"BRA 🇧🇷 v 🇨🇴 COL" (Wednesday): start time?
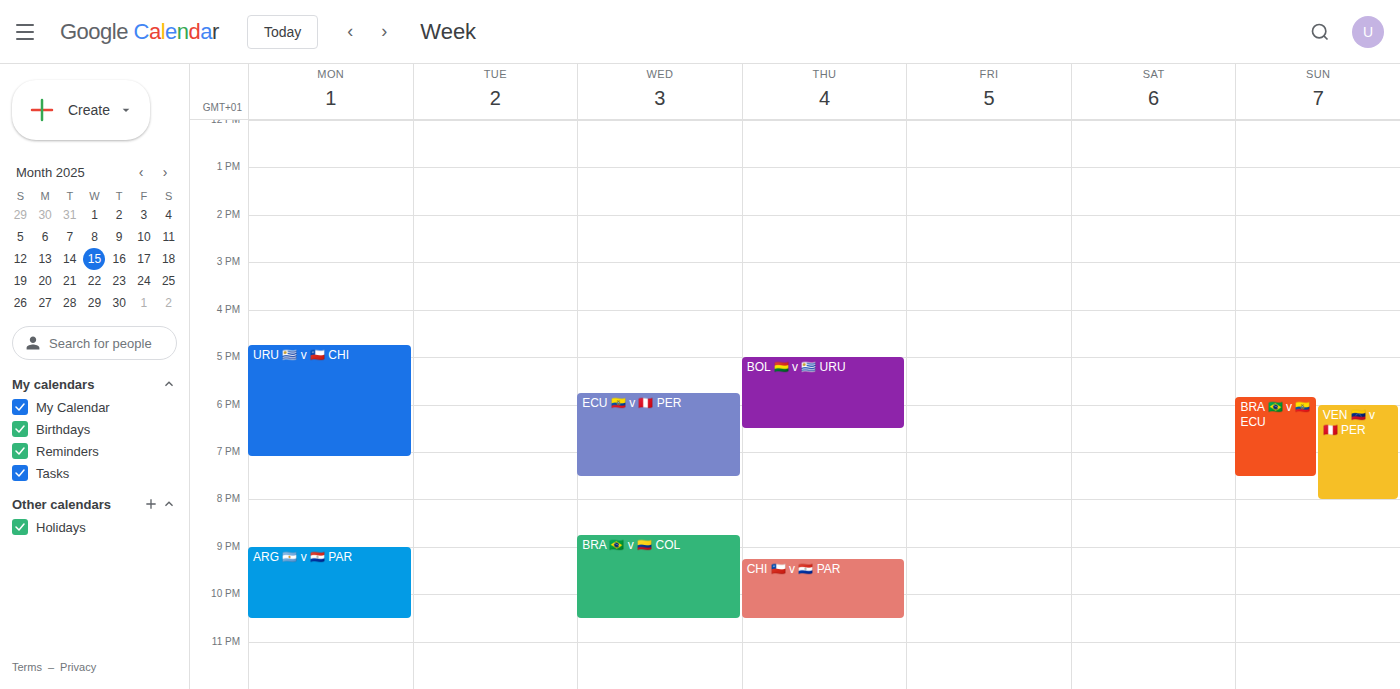
20:45